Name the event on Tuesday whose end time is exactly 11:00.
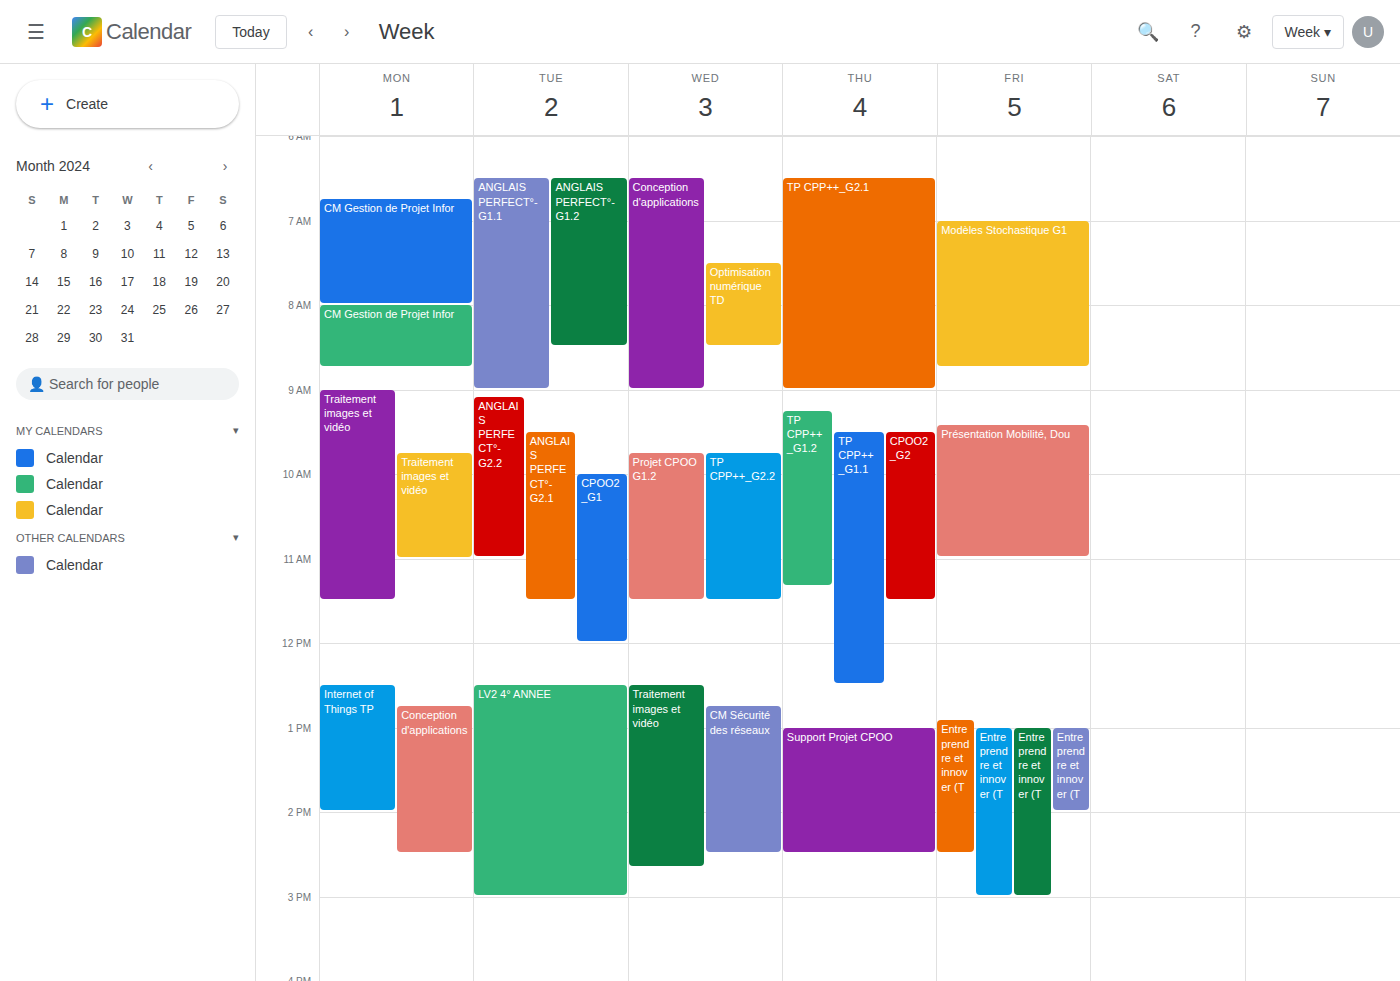
"ANGLAIS PERFECT°- G2.2"